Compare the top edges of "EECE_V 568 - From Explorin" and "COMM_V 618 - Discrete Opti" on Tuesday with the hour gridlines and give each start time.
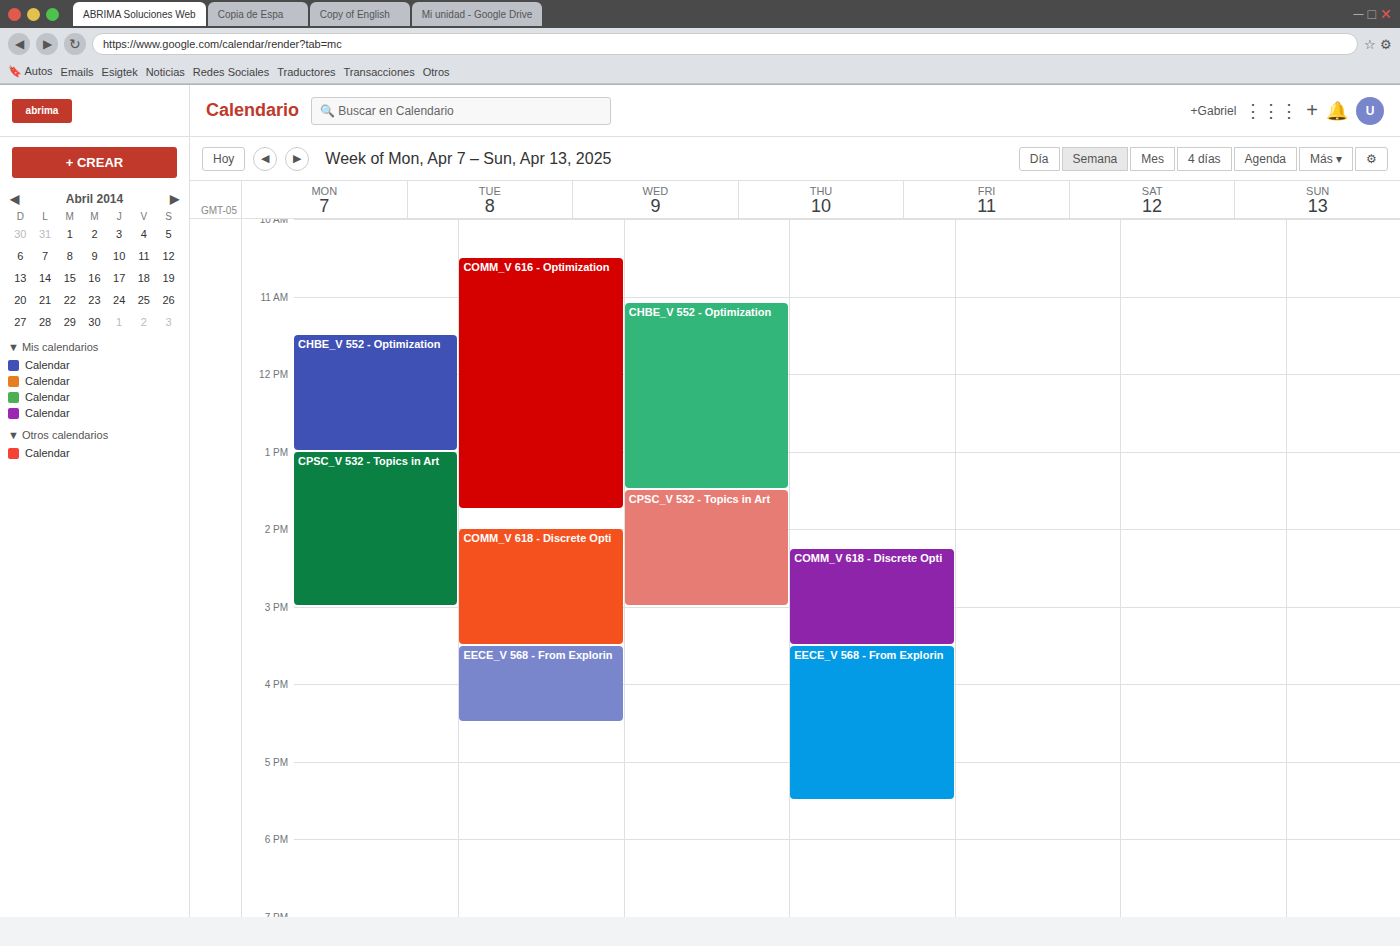
"EECE_V 568 - From Explorin": 3:30 PM, halfway between the 3 PM and 4 PM lines. "COMM_V 618 - Discrete Opti": 2:00 PM, exactly on the 2 PM line.